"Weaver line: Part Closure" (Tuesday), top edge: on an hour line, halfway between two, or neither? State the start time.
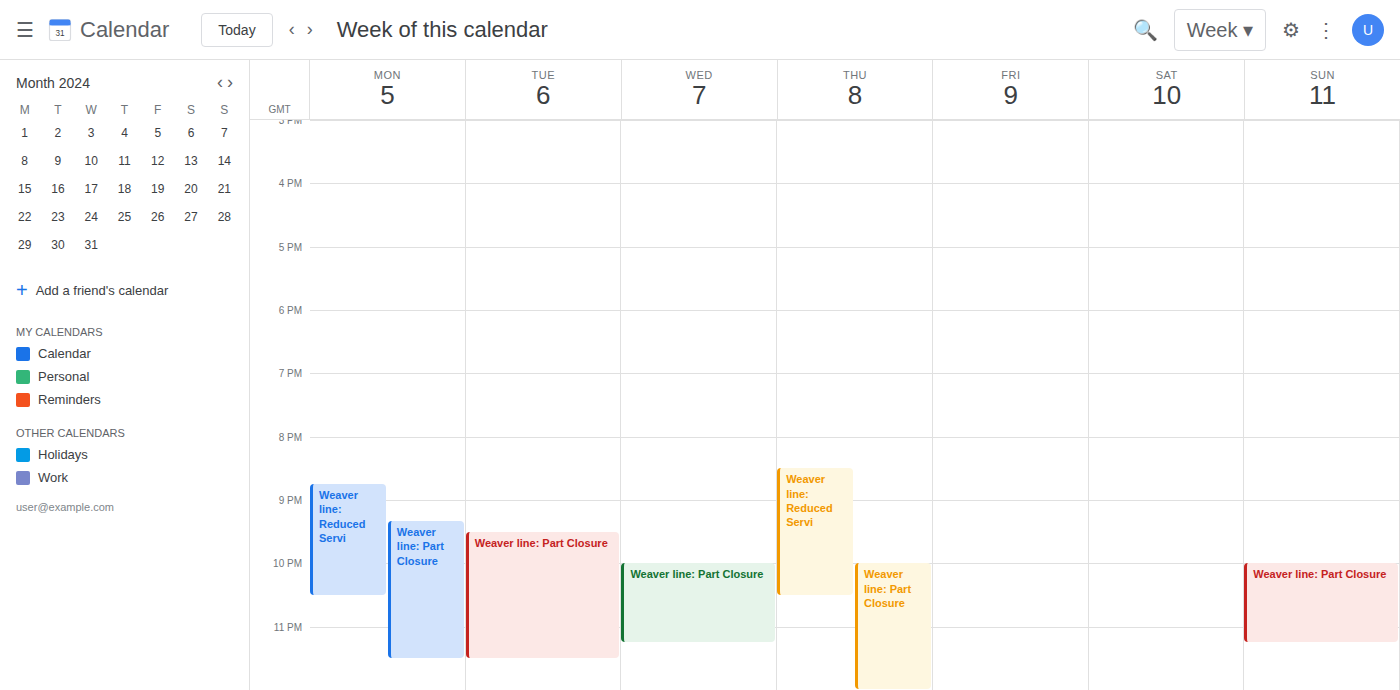
9:30 PM -- halfway between the 9 PM and 10 PM lines.